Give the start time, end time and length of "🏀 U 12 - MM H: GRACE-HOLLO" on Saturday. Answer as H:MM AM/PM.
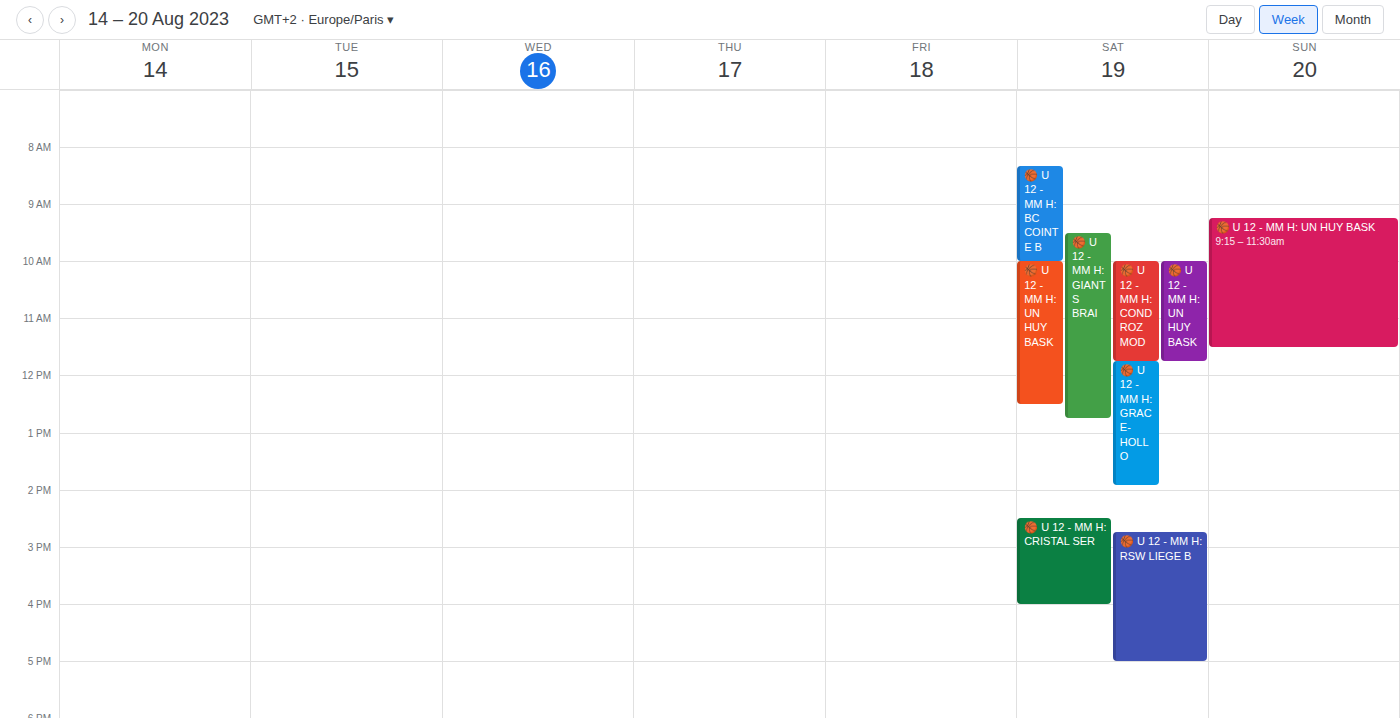
11:45 AM to 1:55 PM, 2 hours 10 minutes